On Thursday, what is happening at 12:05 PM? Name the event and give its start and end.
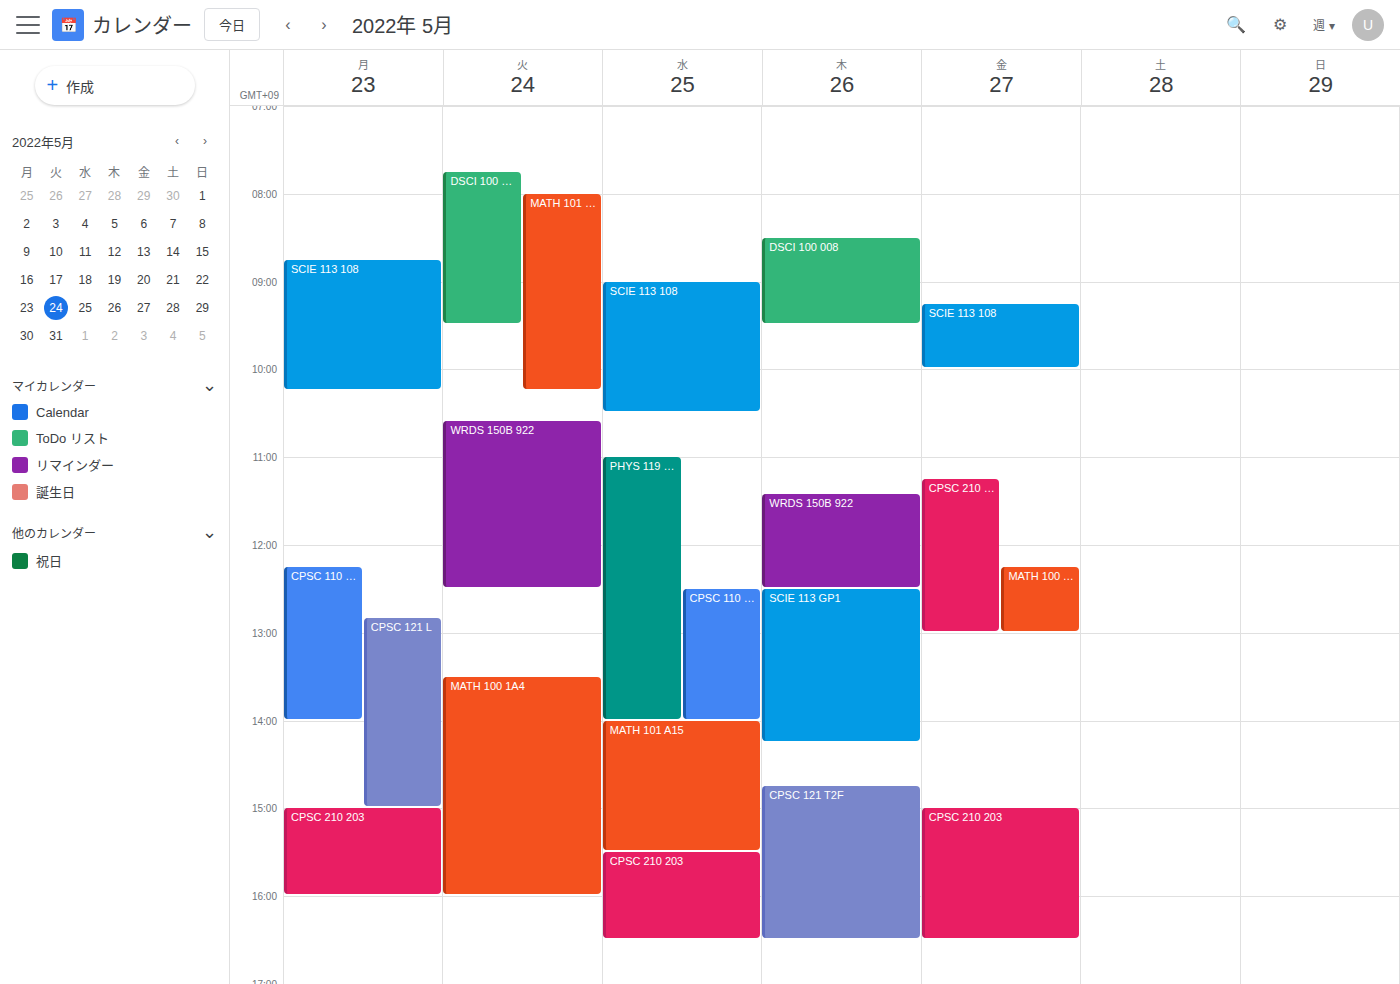
"WRDS 150B 922", 11:25 AM to 12:30 PM